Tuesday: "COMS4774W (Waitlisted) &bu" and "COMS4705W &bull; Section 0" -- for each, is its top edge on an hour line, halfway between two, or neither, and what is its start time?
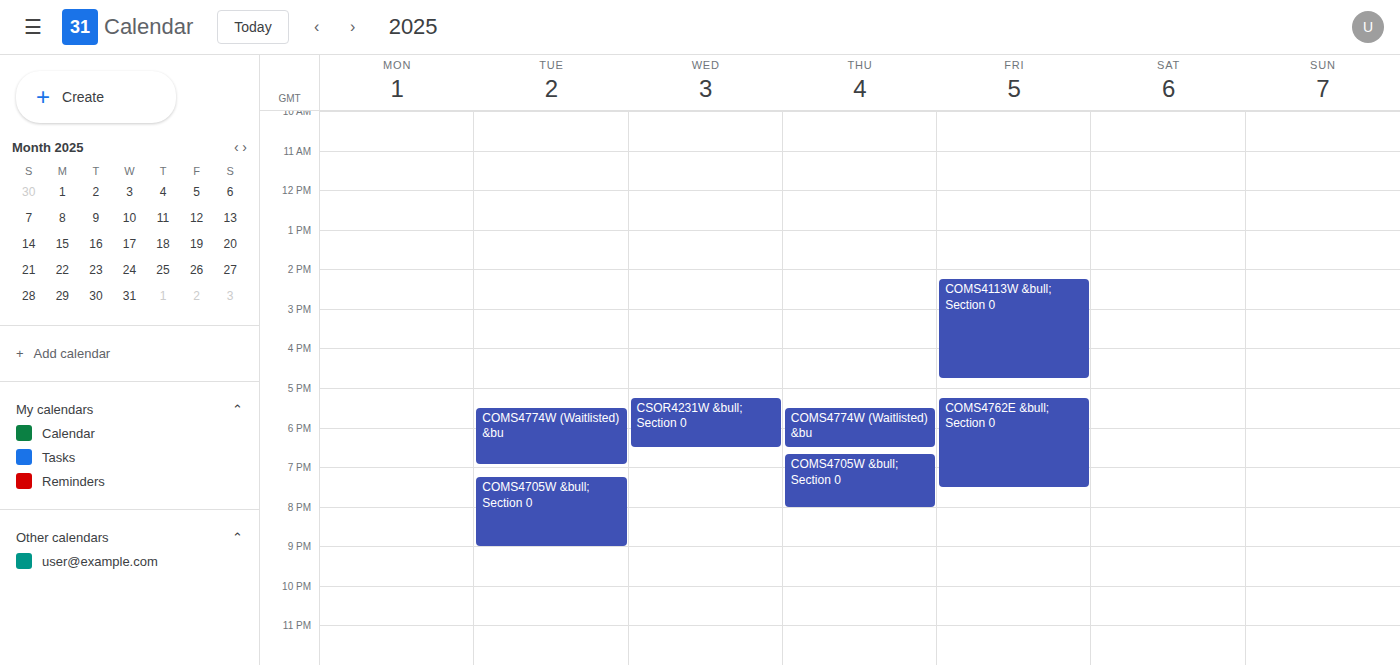
"COMS4774W (Waitlisted) &bu": 5:30 PM, halfway between the 5 PM and 6 PM lines. "COMS4705W &bull; Section 0": 7:15 PM, neither: a quarter of the way from the 7 PM line to the 8 PM line.